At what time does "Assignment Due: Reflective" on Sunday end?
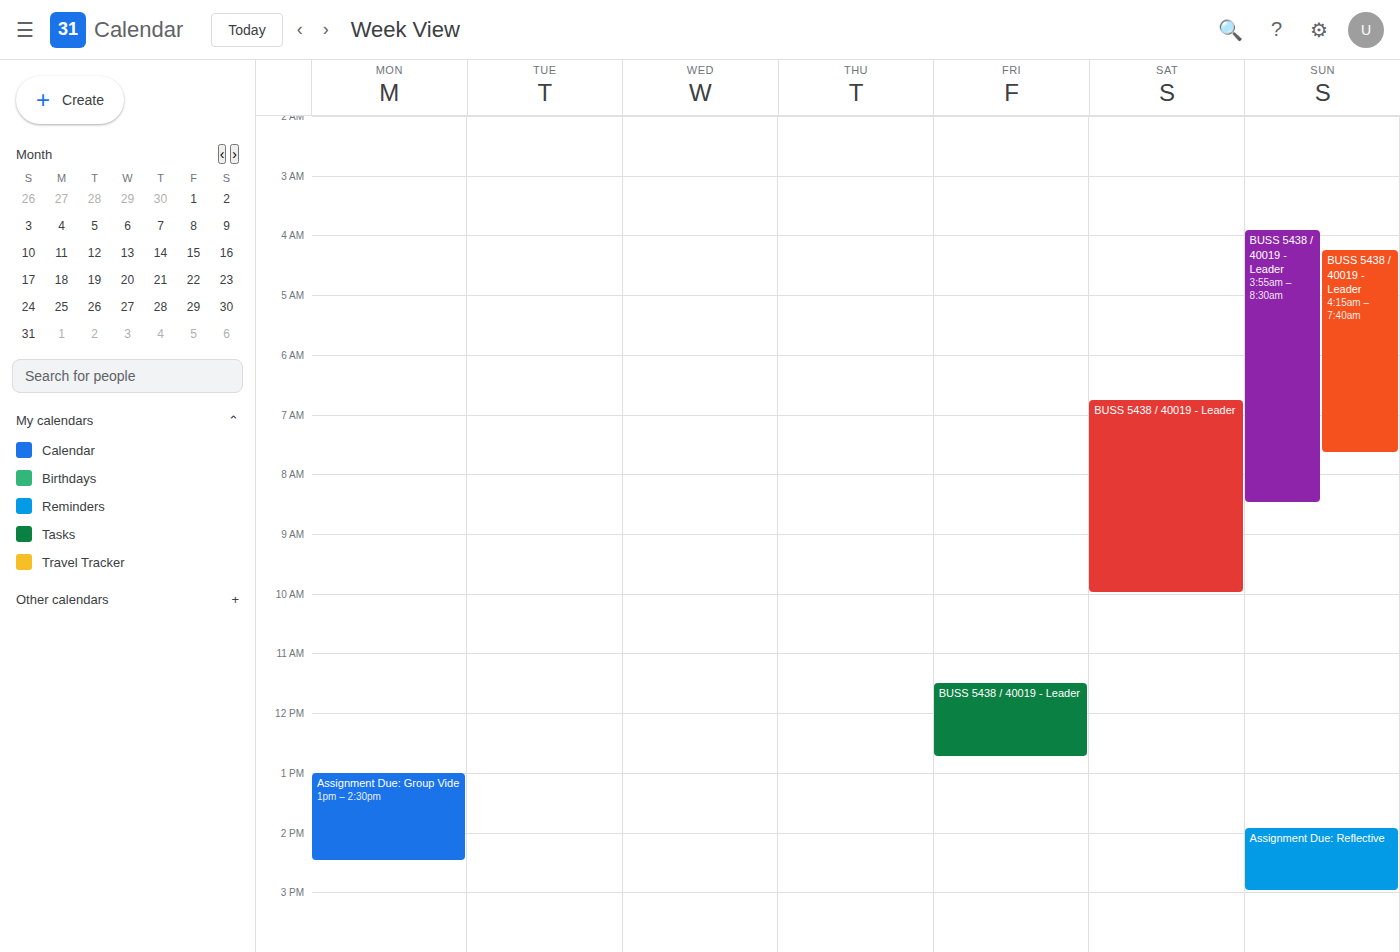
3:00 PM